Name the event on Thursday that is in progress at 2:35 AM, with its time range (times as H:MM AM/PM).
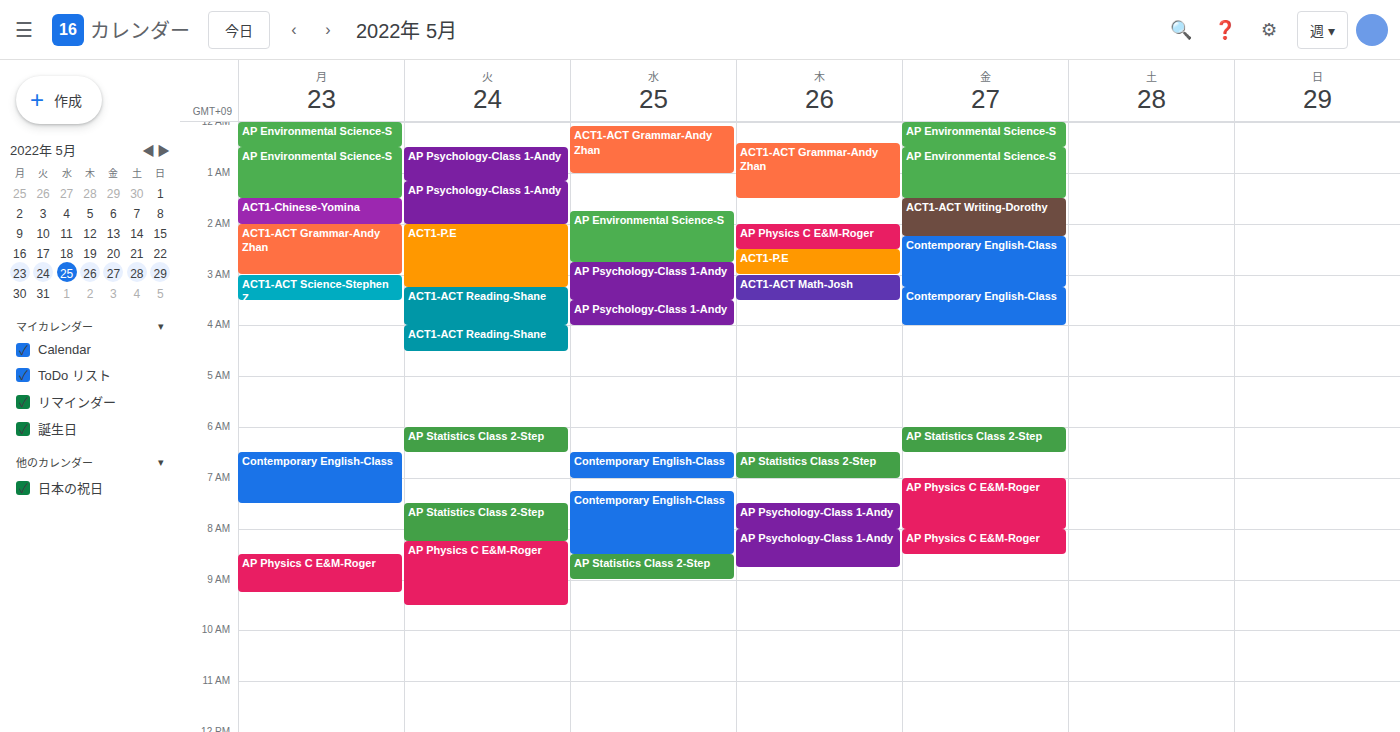
"ACT1-P.E", 2:30 AM to 3:00 AM